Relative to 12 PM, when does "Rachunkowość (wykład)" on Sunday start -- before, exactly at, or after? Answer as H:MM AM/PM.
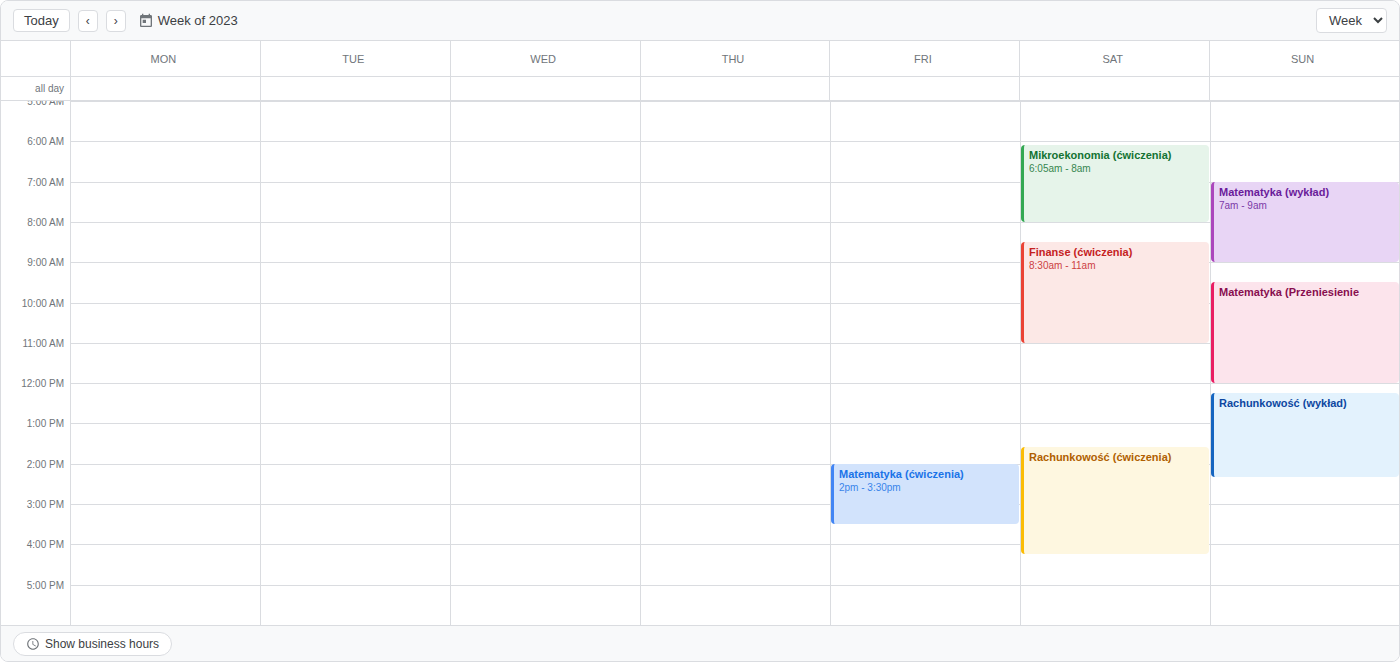
12:15 PM -- after 12 PM, 15 minutes below the 12 PM line.